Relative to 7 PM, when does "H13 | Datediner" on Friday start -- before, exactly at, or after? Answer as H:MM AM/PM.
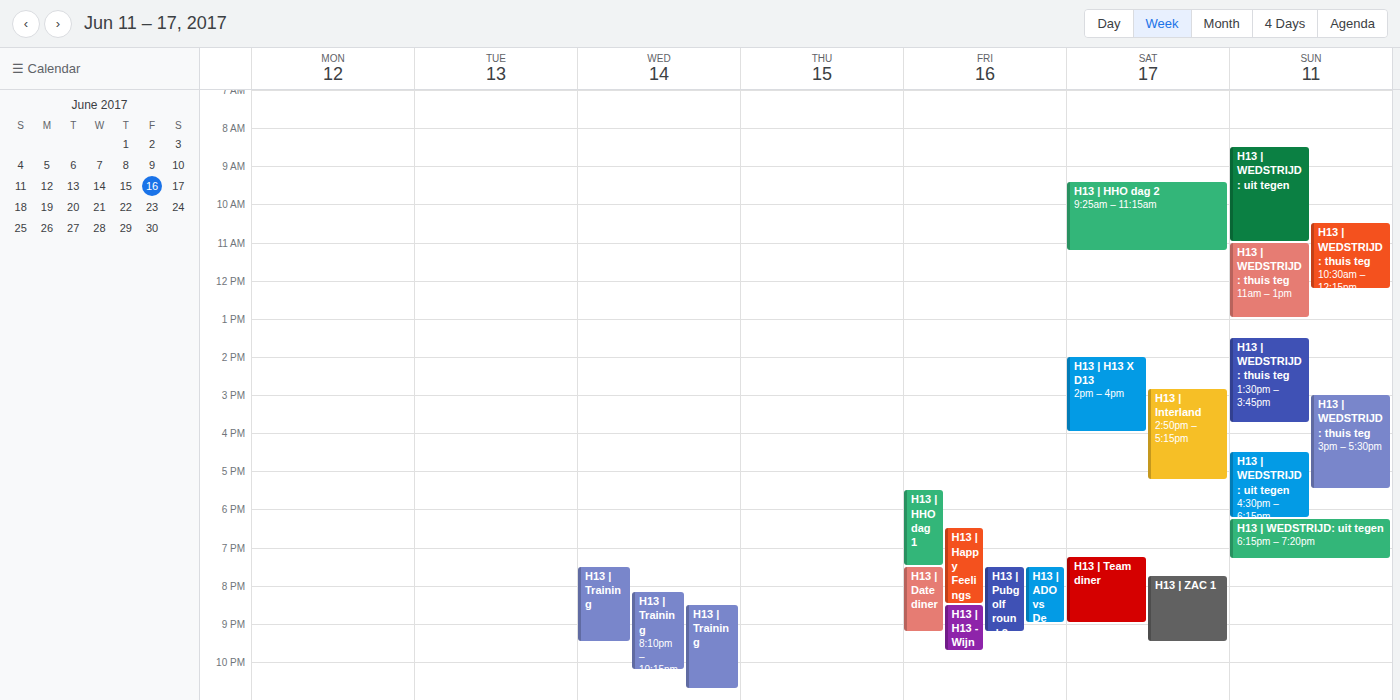
7:30 PM -- after 7 PM, 30 minutes below the 7 PM line.